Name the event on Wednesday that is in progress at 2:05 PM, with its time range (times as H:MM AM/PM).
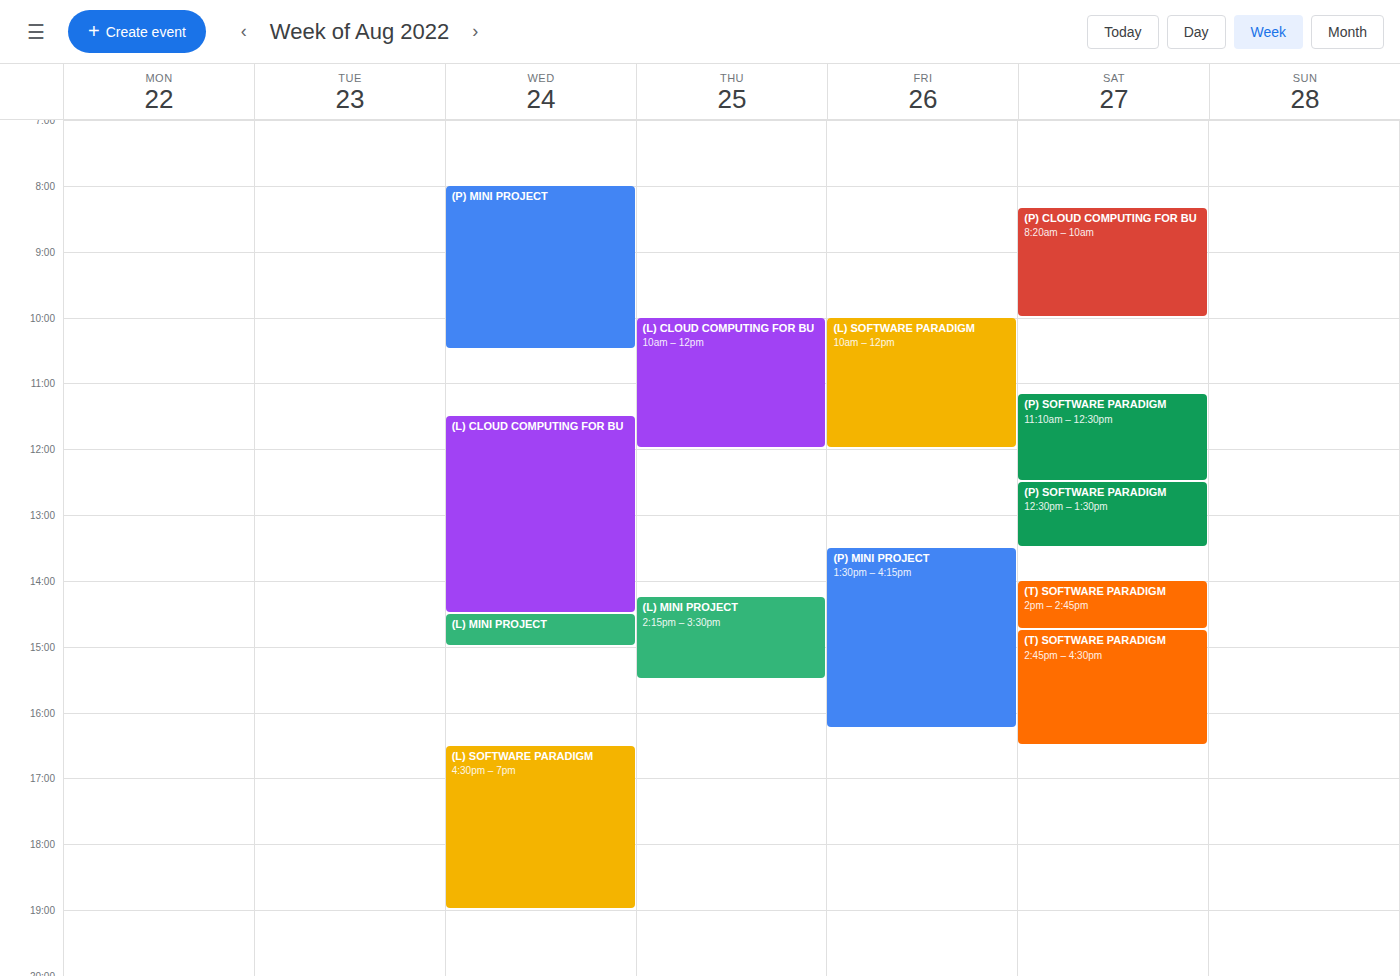
"(L) CLOUD COMPUTING FOR BU", 11:30 AM to 2:30 PM